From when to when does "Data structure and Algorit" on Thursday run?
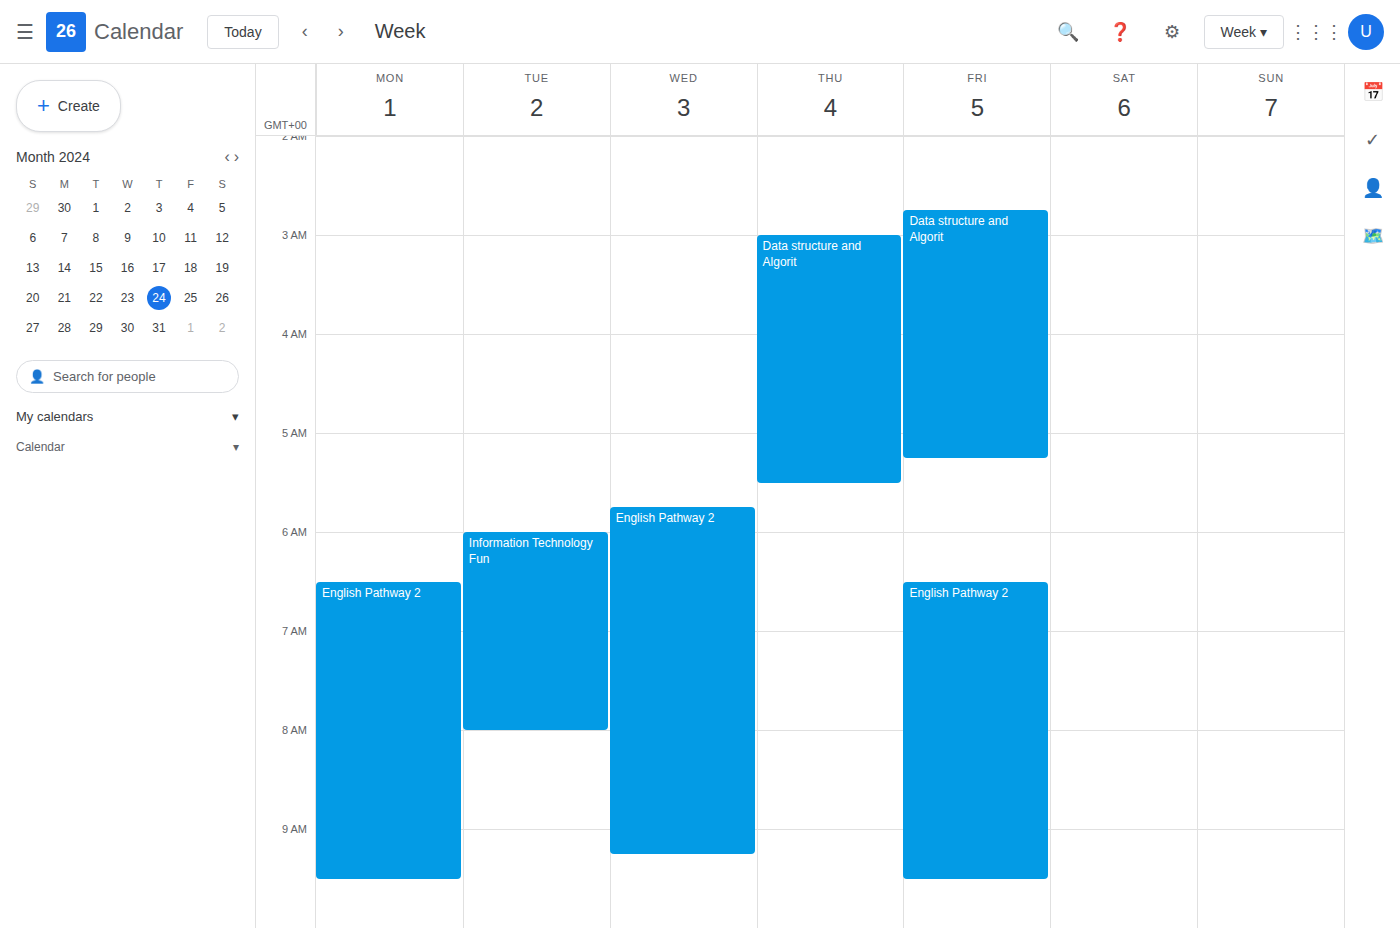
3:00 AM to 5:30 AM